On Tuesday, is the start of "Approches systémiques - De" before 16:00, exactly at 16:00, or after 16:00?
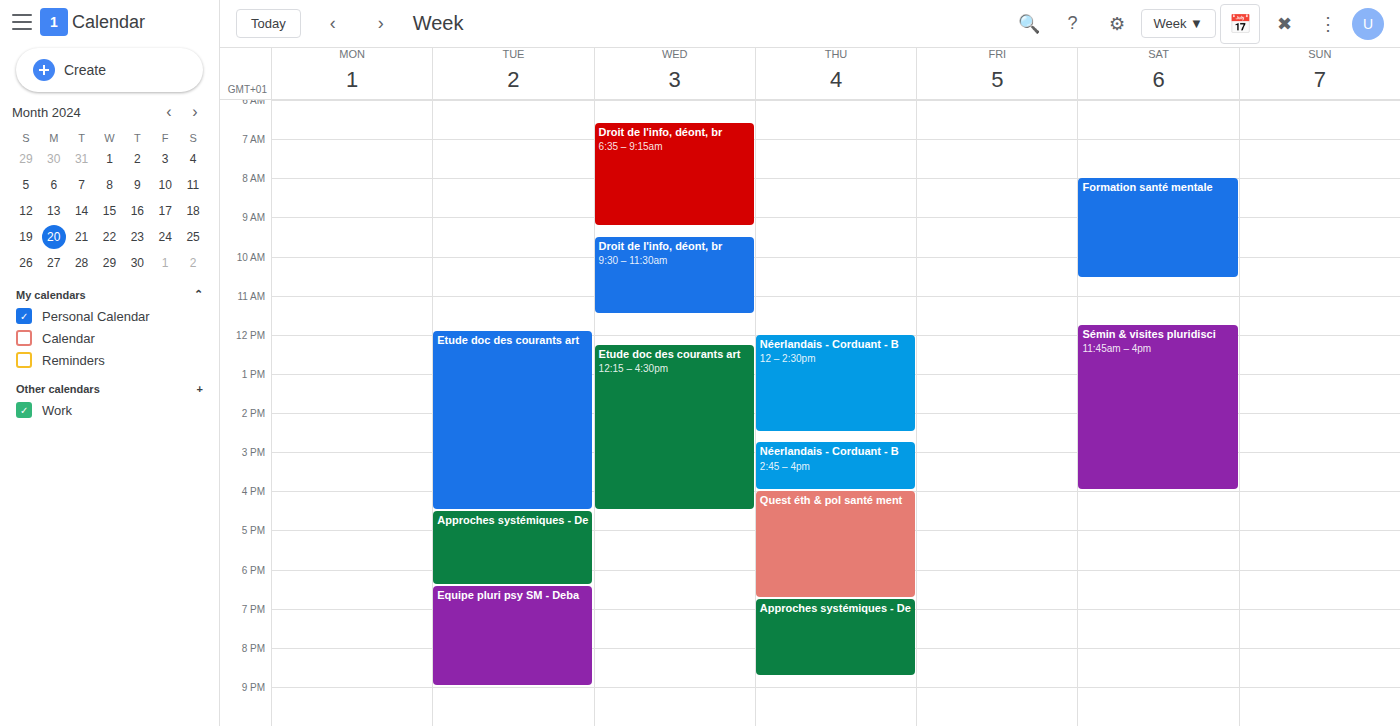
16:30 -- after 16:00, 30 minutes below the 16:00 line.